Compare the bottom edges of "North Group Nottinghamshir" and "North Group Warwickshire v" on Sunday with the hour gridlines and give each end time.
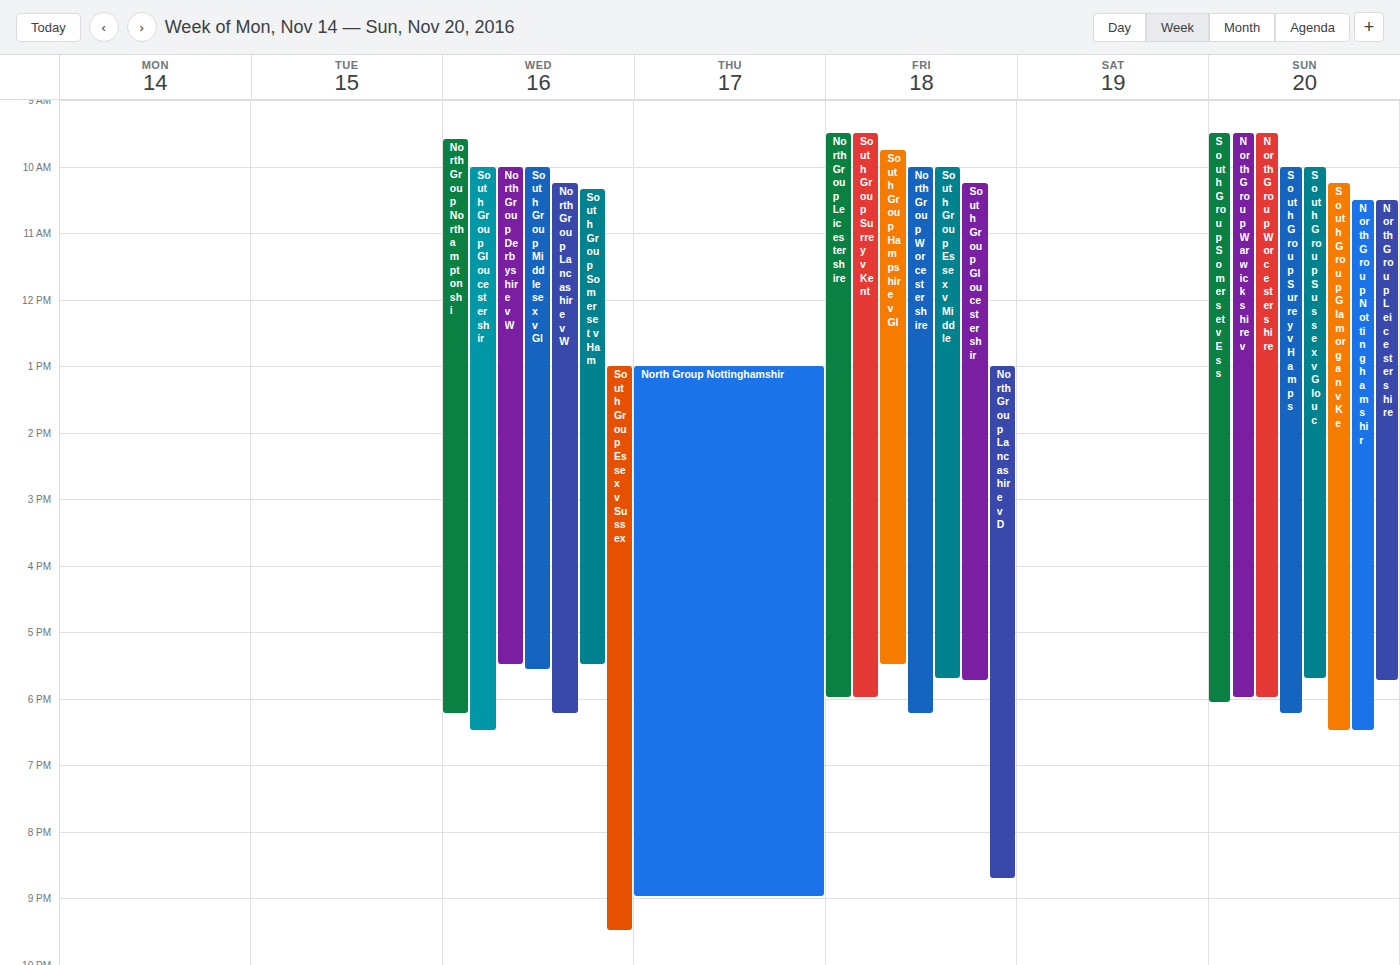
"North Group Nottinghamshir": 6:30 PM, halfway between the 6 PM and 7 PM lines. "North Group Warwickshire v": 6:00 PM, exactly on the 6 PM line.